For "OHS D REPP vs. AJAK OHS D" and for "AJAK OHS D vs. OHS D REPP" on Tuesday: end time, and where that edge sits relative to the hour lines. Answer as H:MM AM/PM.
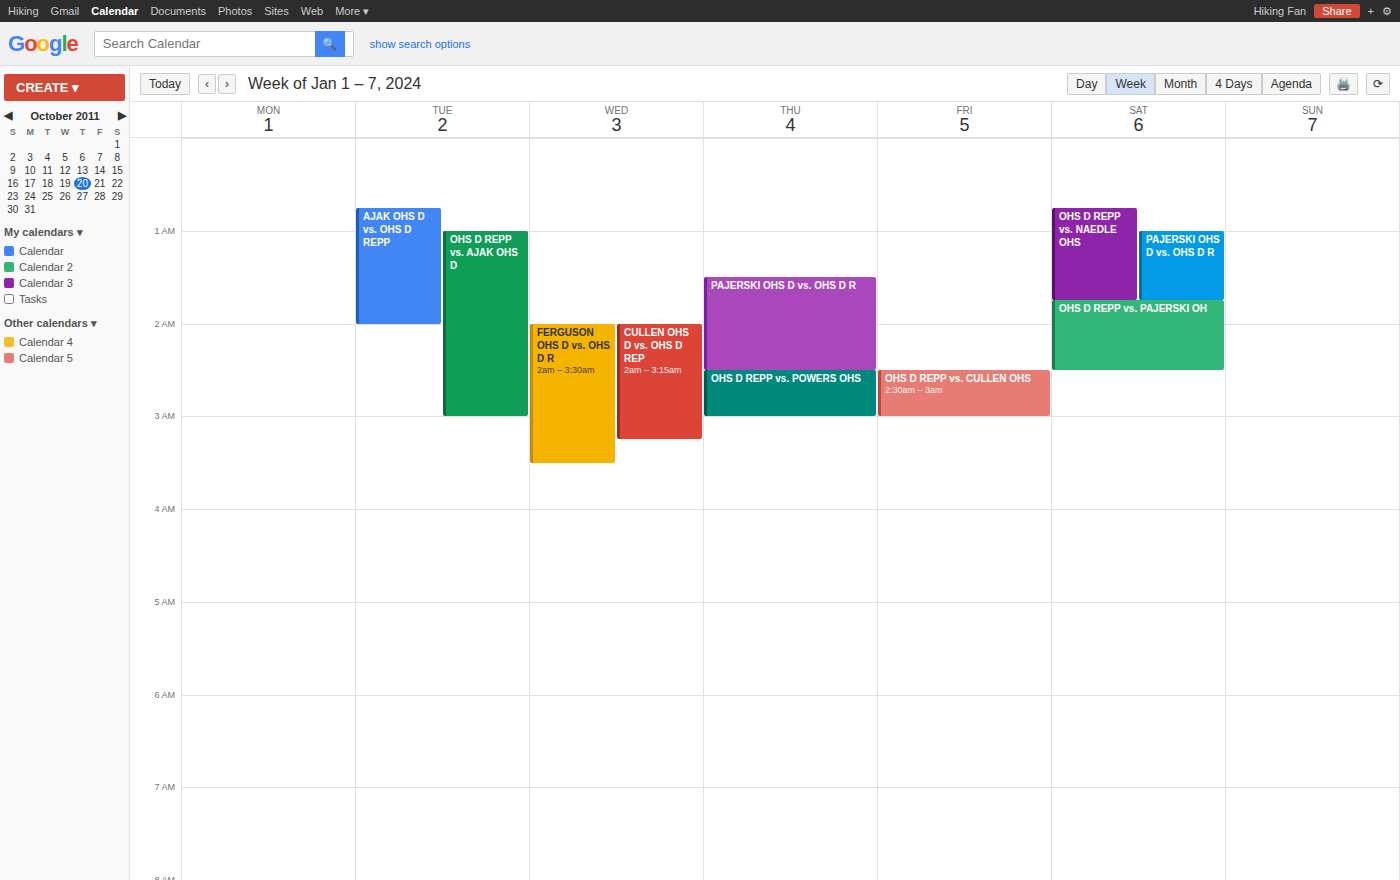
"OHS D REPP vs. AJAK OHS D": 3:00 AM, exactly on the 3 AM line. "AJAK OHS D vs. OHS D REPP": 2:00 AM, exactly on the 2 AM line.